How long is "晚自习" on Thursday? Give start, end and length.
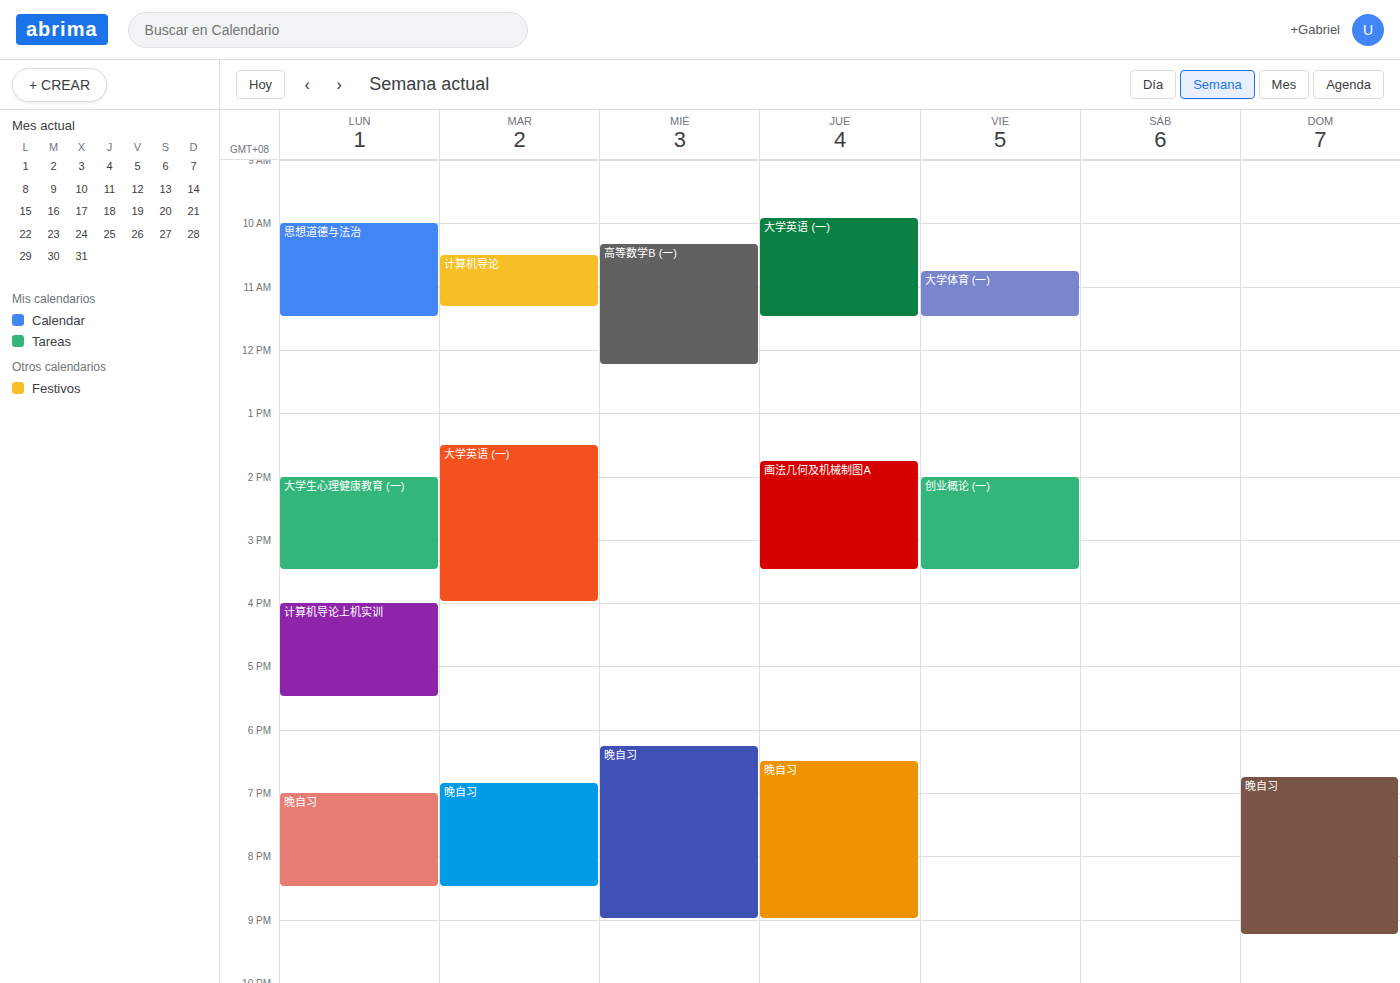
18:30 to 21:00, 2 hours 30 minutes